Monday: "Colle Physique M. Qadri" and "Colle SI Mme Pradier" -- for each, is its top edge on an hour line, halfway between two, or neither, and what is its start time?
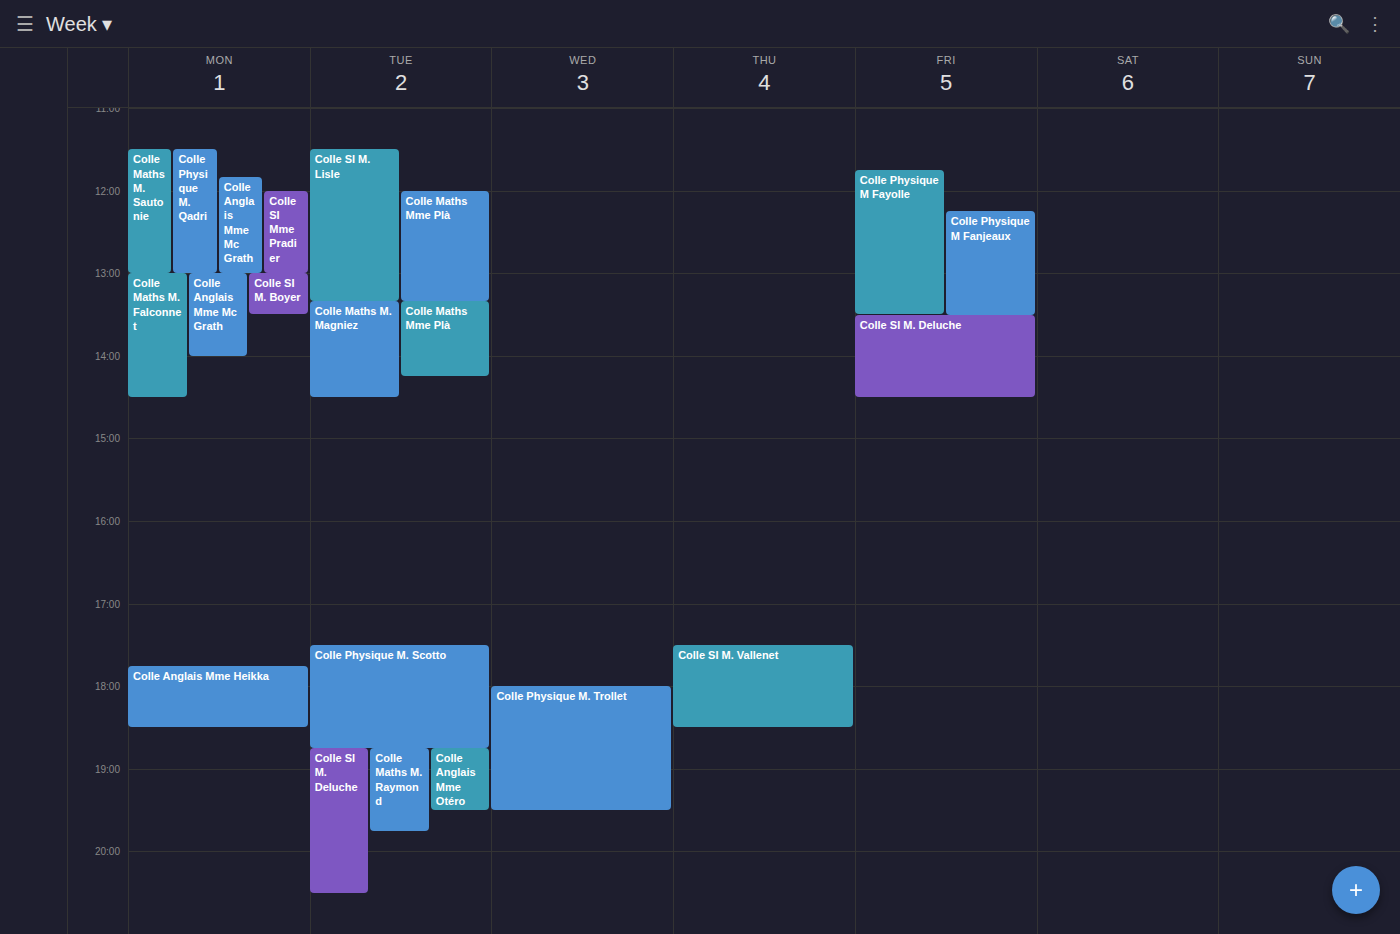
"Colle Physique M. Qadri": 11:30 AM, halfway between the 11 AM and 12 PM lines. "Colle SI Mme Pradier": 12:00 PM, exactly on the 12 PM line.